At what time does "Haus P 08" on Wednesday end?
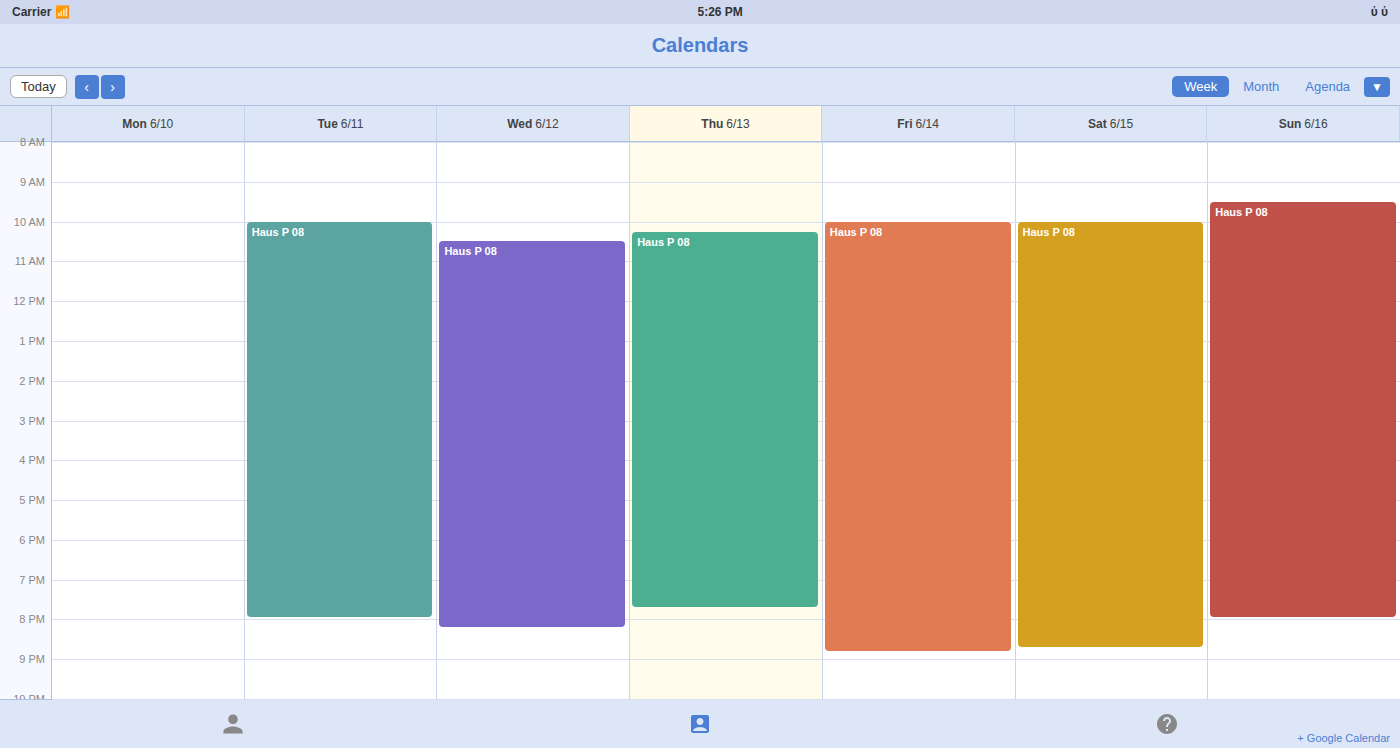
8:15 PM